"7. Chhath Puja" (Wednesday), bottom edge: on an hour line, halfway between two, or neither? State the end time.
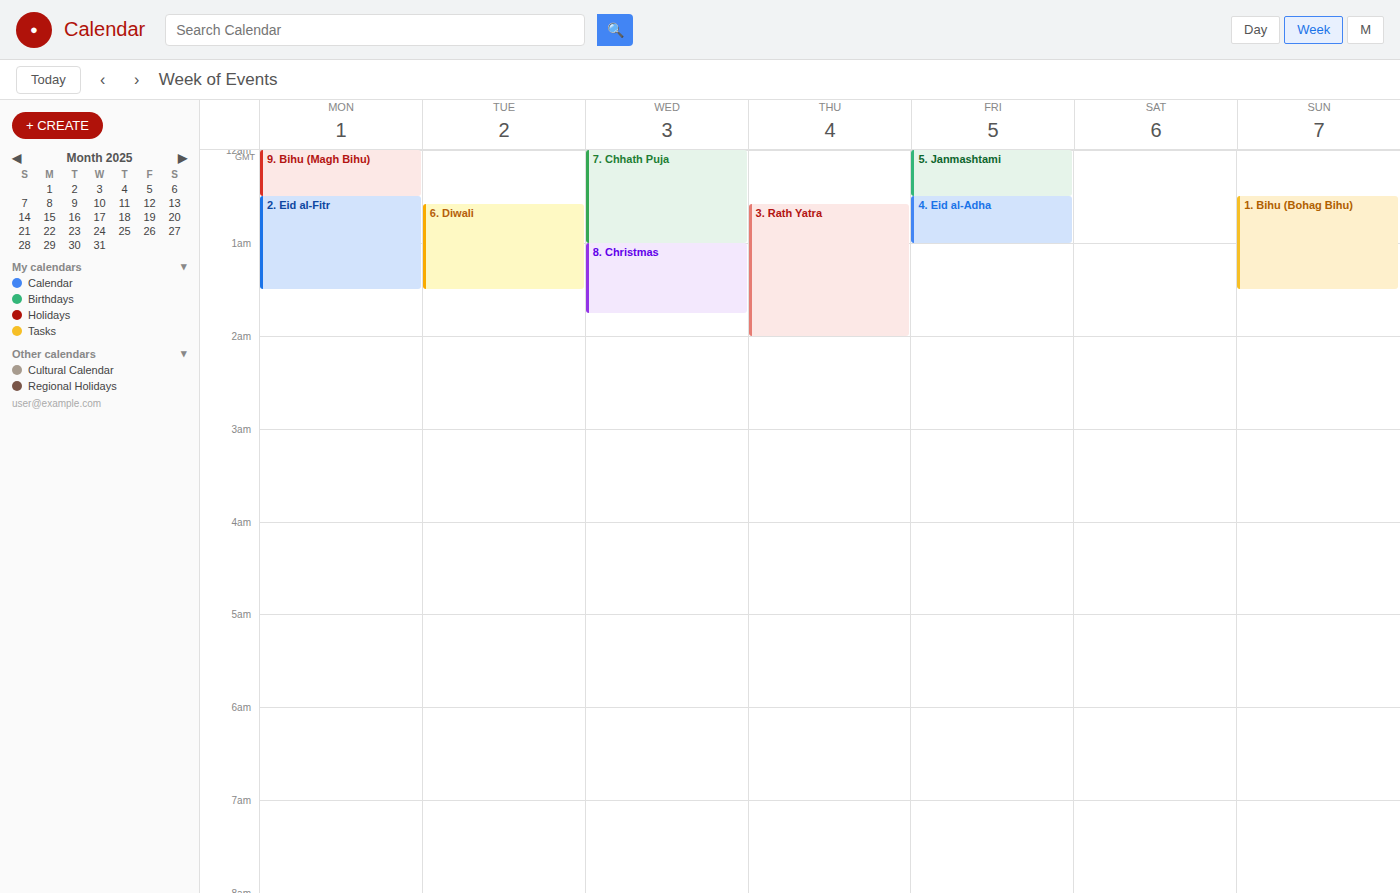
1:00 AM -- exactly on the 1 AM line.